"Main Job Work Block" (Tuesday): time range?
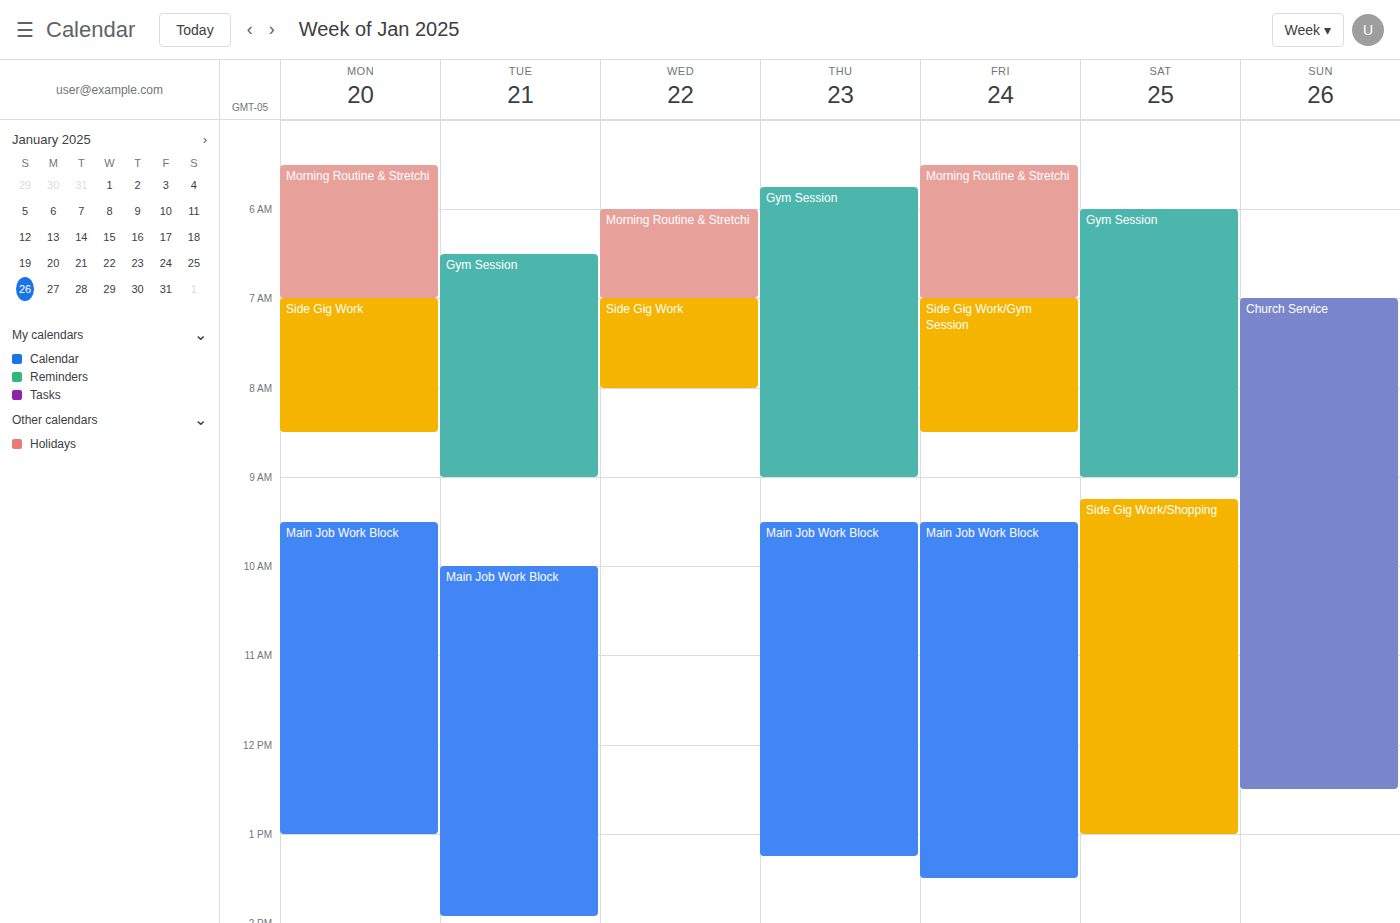
10:00 AM to 1:55 PM